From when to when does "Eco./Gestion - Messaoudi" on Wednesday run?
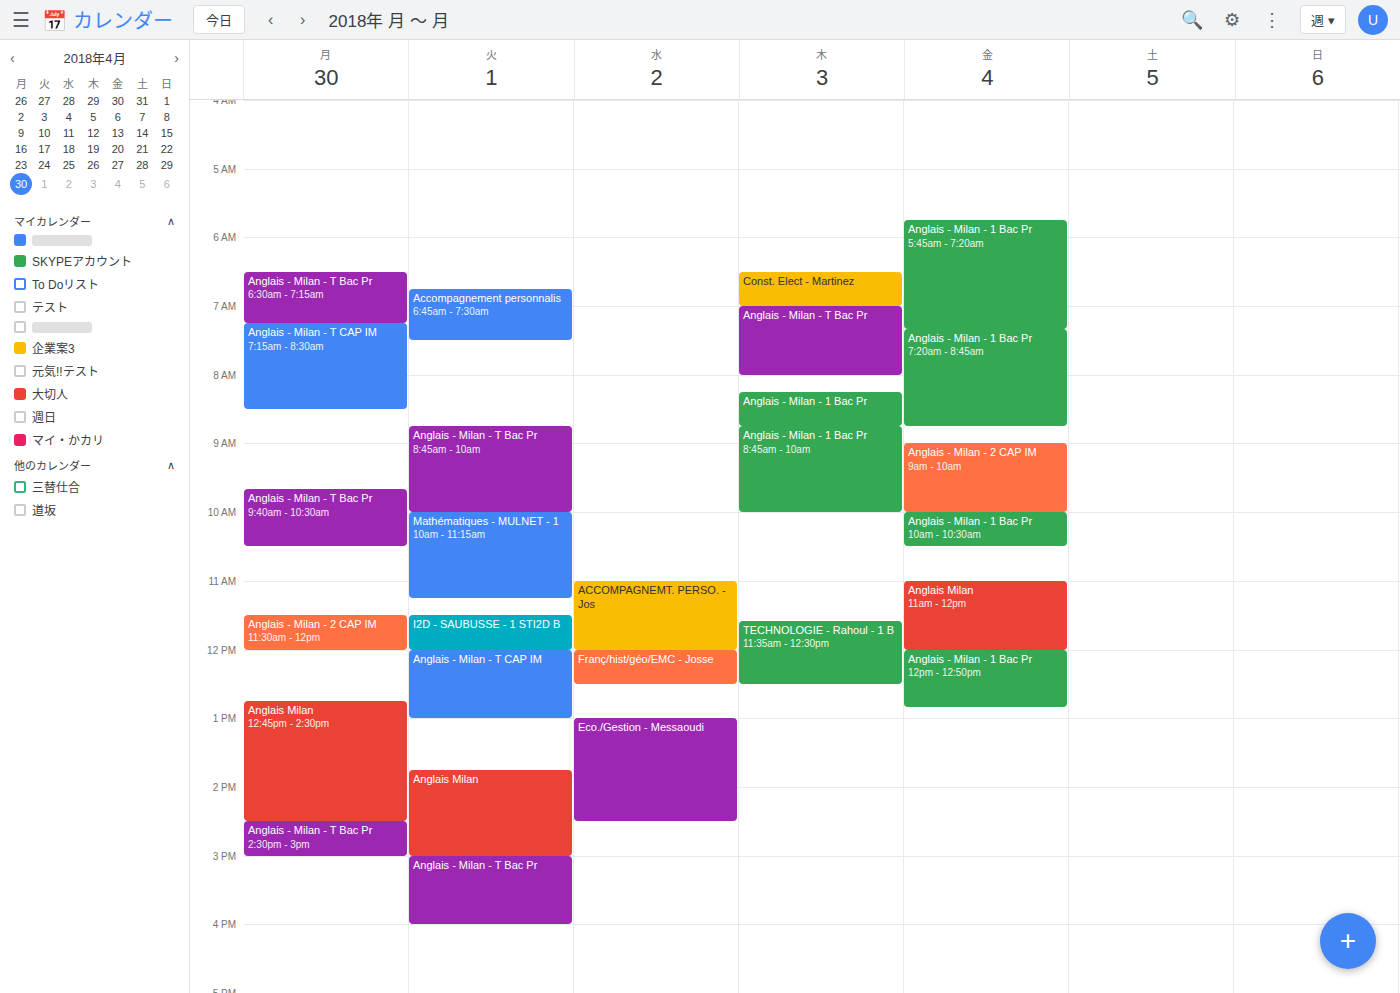
1:00 PM to 2:30 PM